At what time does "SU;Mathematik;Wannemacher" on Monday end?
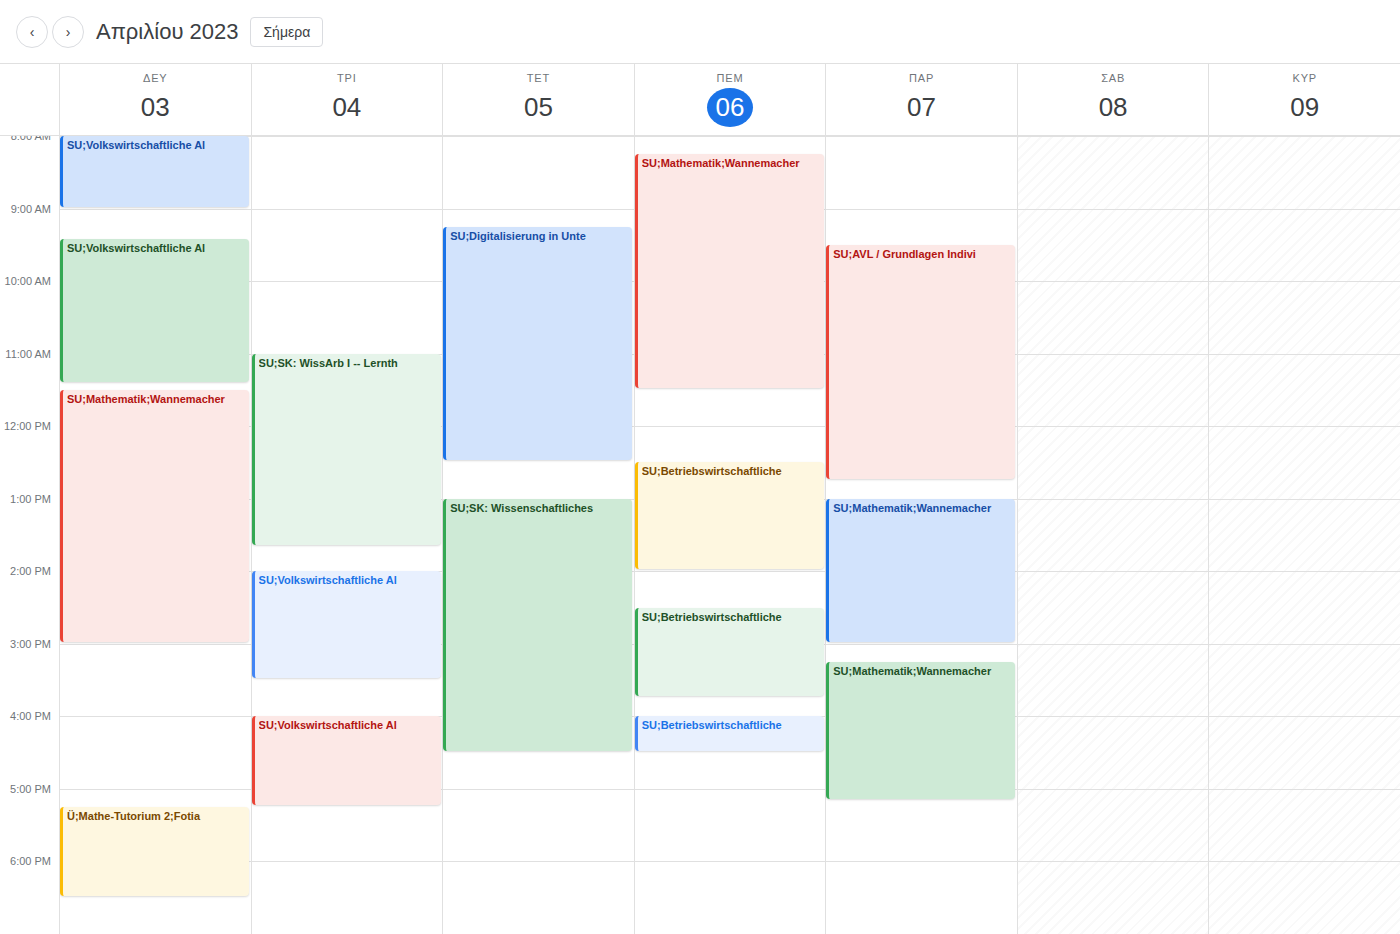
3:00 PM